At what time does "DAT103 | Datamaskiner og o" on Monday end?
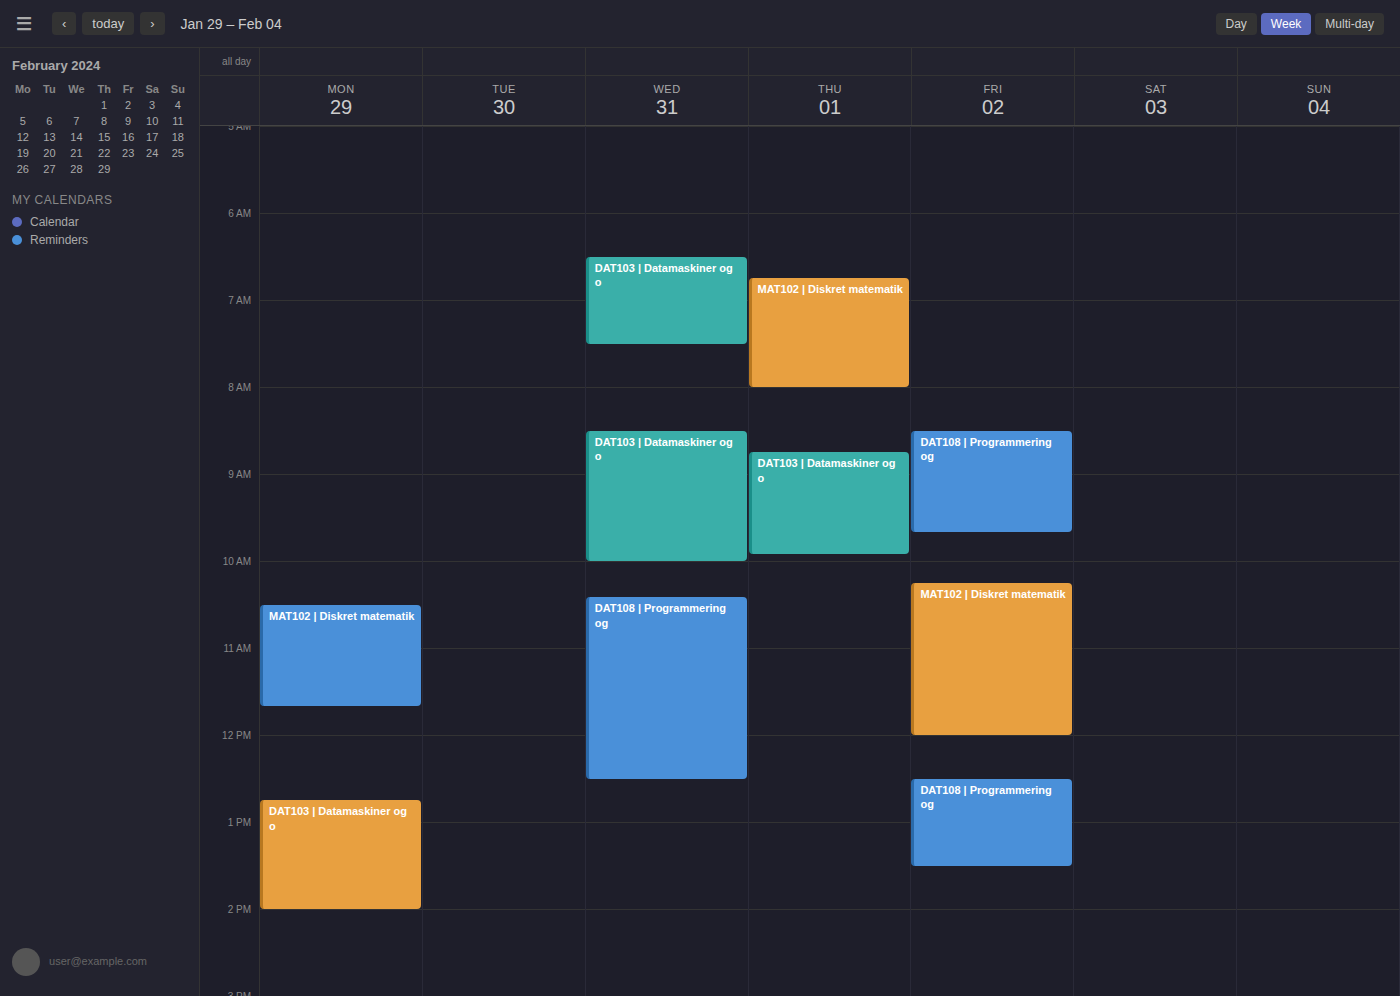
14:00